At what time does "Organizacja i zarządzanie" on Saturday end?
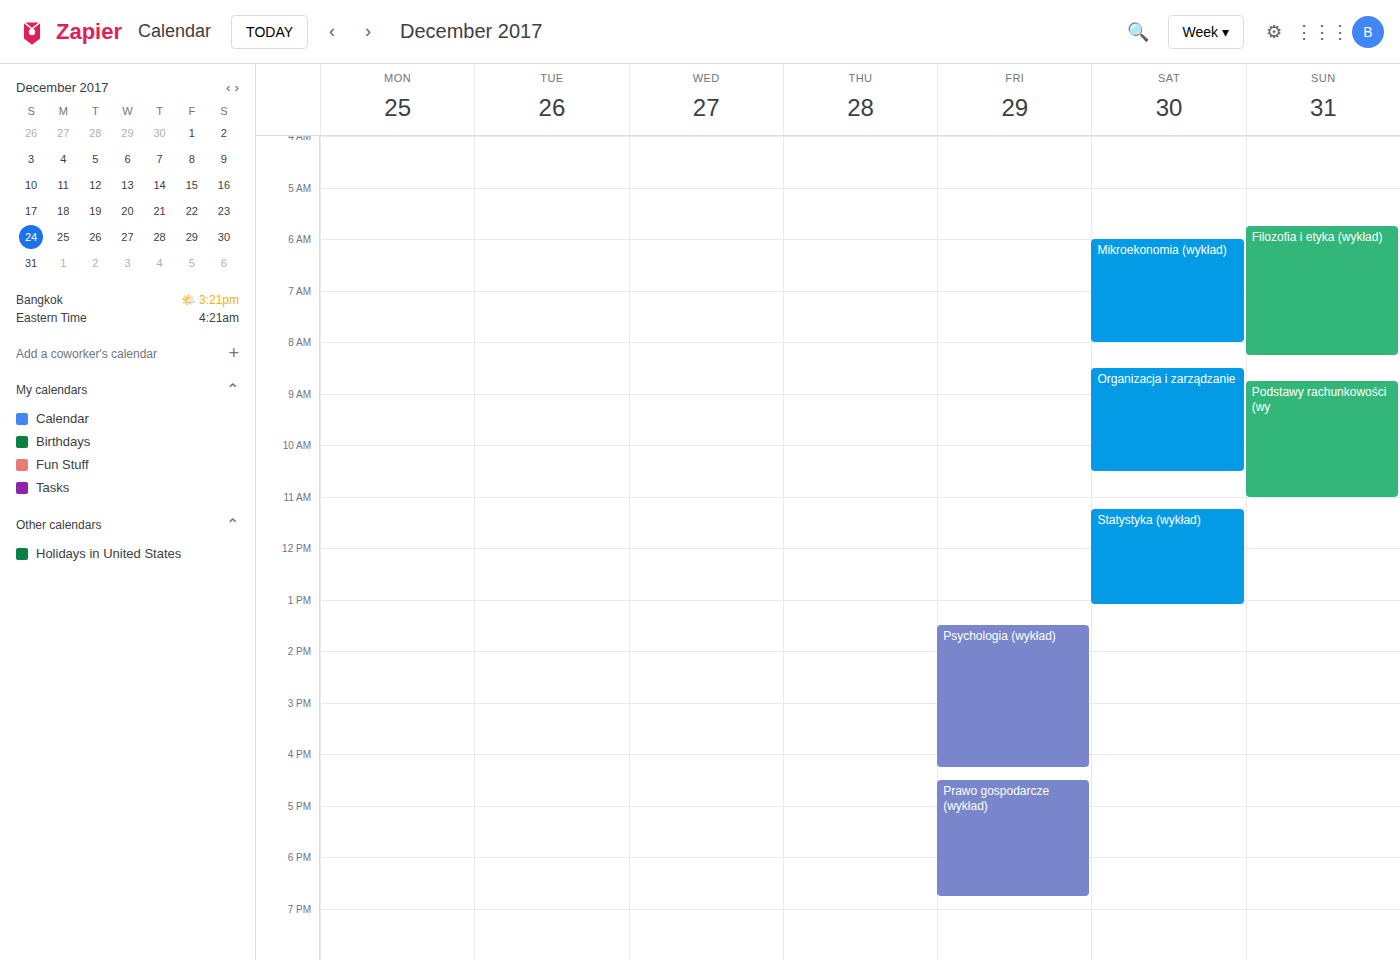
10:30 AM